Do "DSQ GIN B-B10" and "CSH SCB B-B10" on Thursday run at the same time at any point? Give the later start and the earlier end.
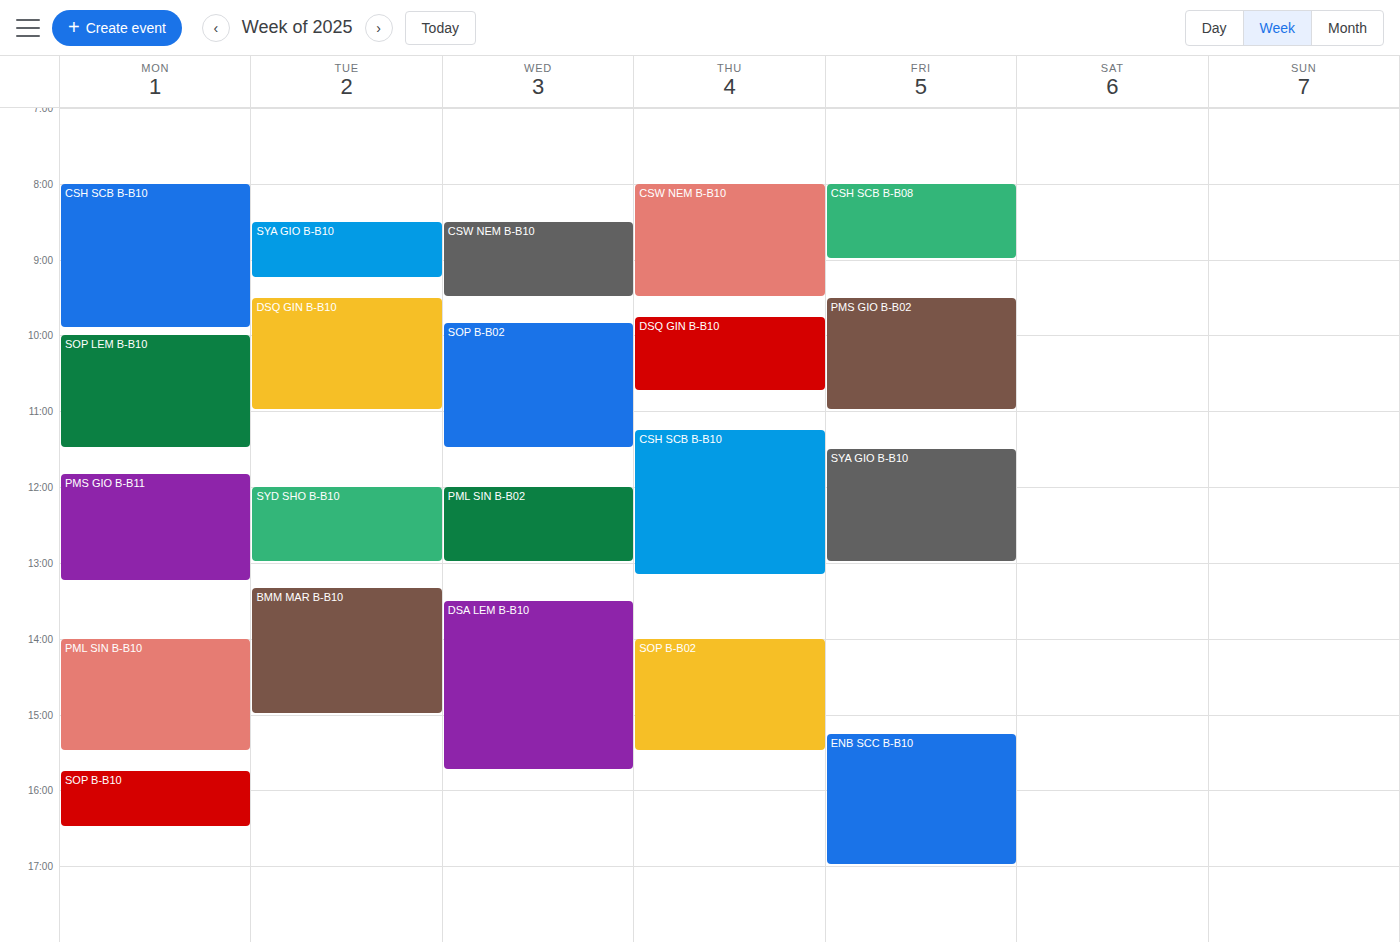
"DSQ GIN B-B10" ends at 10:45 AM and "CSH SCB B-B10" starts at 11:15 AM -- no overlap.